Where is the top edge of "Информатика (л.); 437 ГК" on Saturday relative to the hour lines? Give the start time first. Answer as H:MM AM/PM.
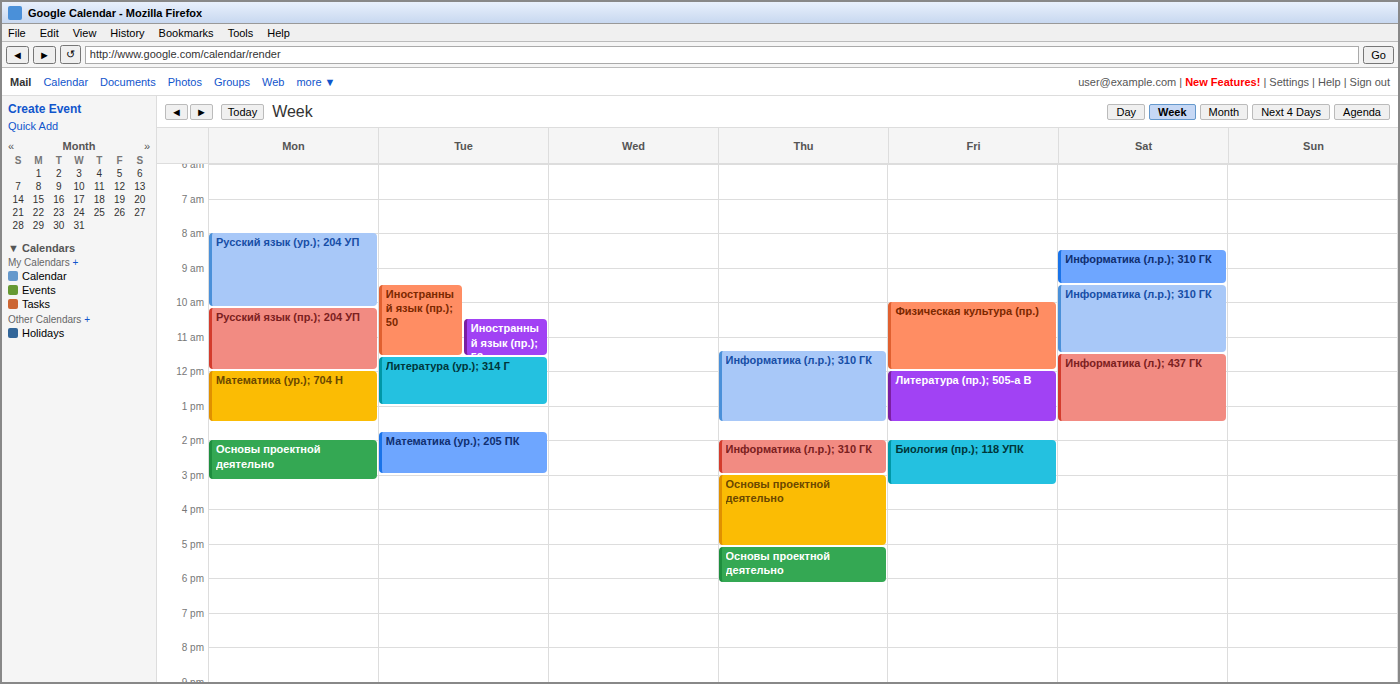
11:30 AM -- halfway between the 11 AM and 12 PM lines.